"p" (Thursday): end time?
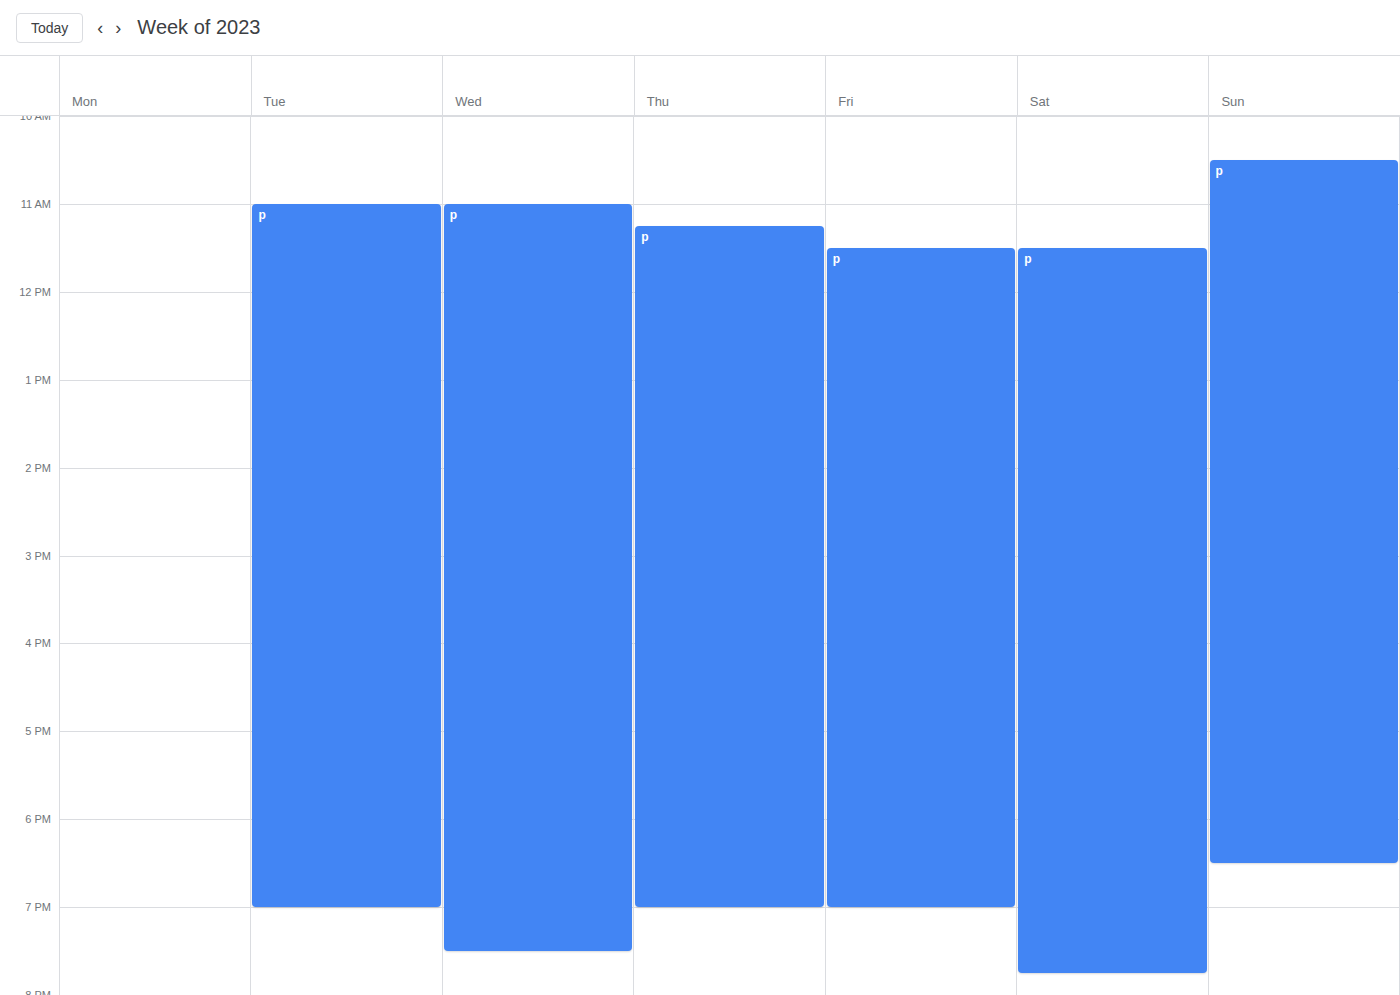
7:00 PM